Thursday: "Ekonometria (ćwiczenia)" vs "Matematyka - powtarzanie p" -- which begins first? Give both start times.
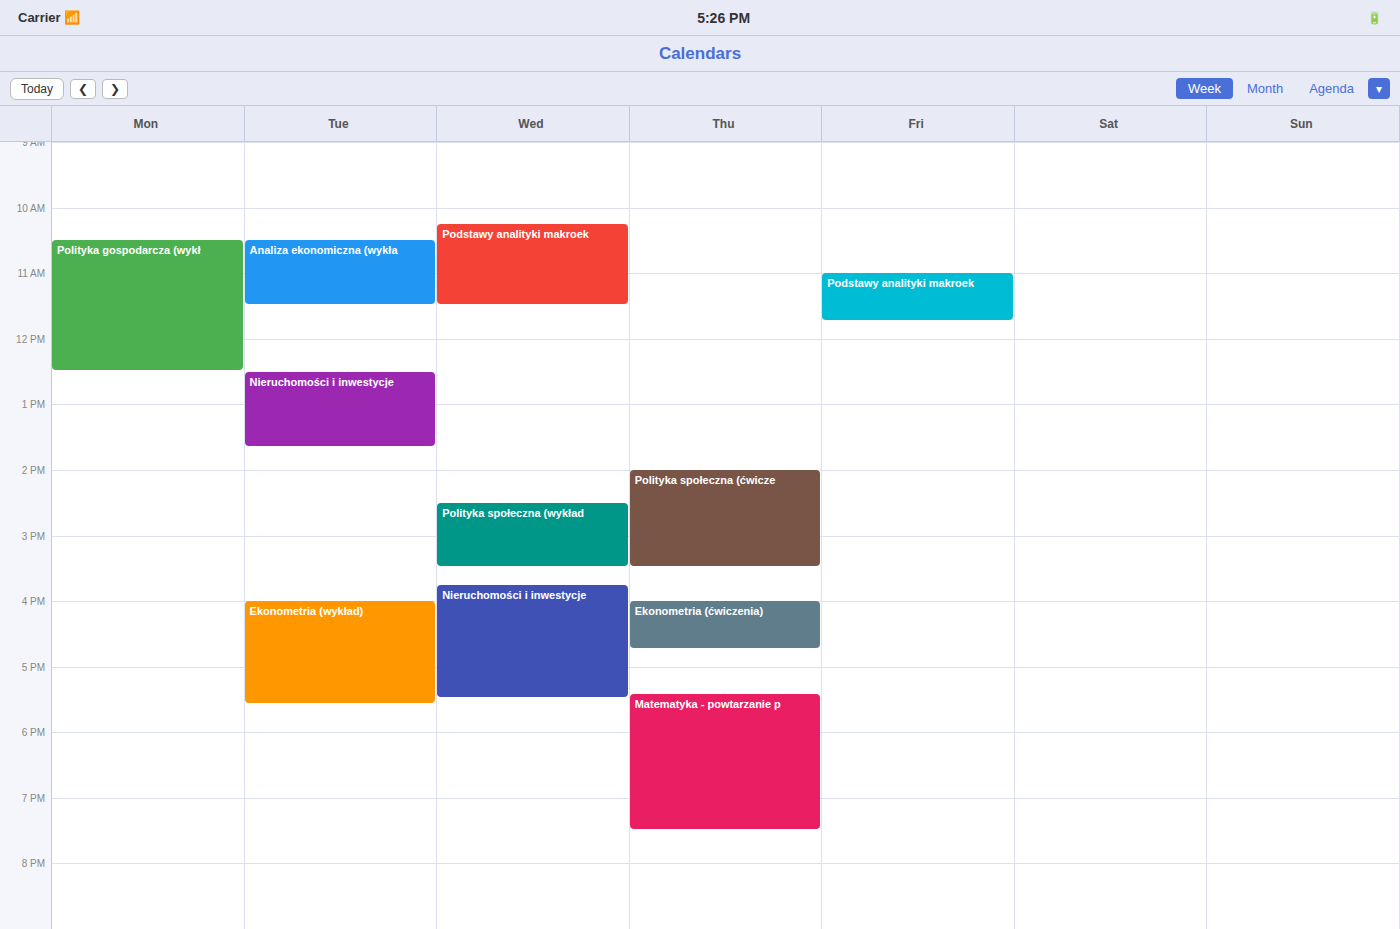
"Ekonometria (ćwiczenia)" 4:00 PM; "Matematyka - powtarzanie p" 5:25 PM.